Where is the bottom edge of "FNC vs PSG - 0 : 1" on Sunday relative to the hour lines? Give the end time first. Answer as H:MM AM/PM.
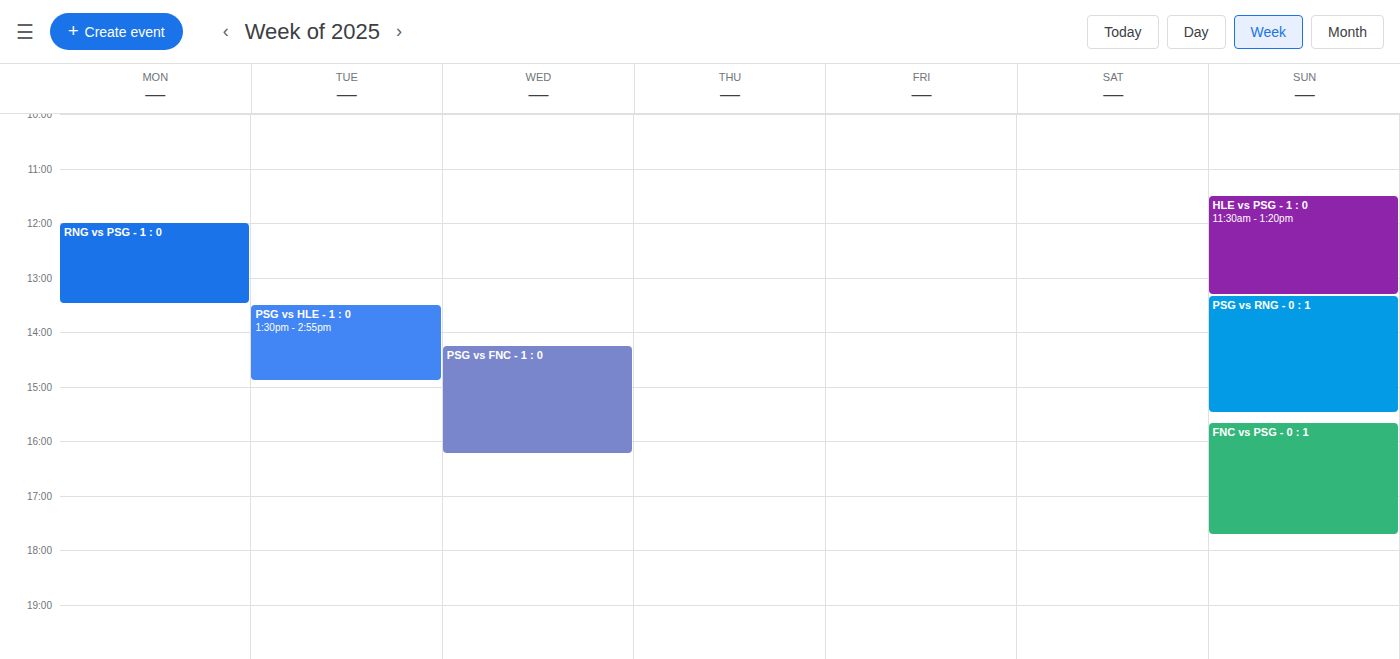
5:45 PM -- neither: three quarters of the way from the 5 PM line to the 6 PM line.